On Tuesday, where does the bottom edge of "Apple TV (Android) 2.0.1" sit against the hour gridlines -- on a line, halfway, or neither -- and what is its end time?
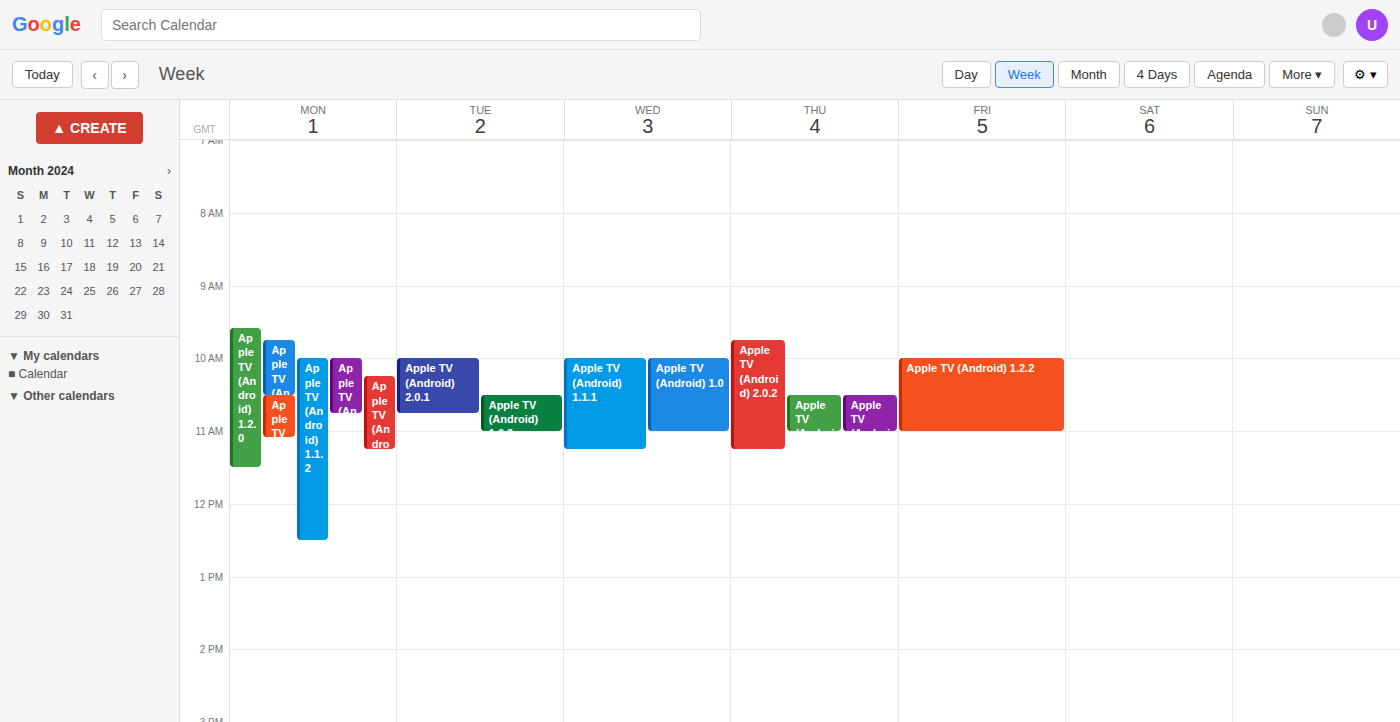
10:45 AM -- neither: three quarters of the way from the 10 AM line to the 11 AM line.